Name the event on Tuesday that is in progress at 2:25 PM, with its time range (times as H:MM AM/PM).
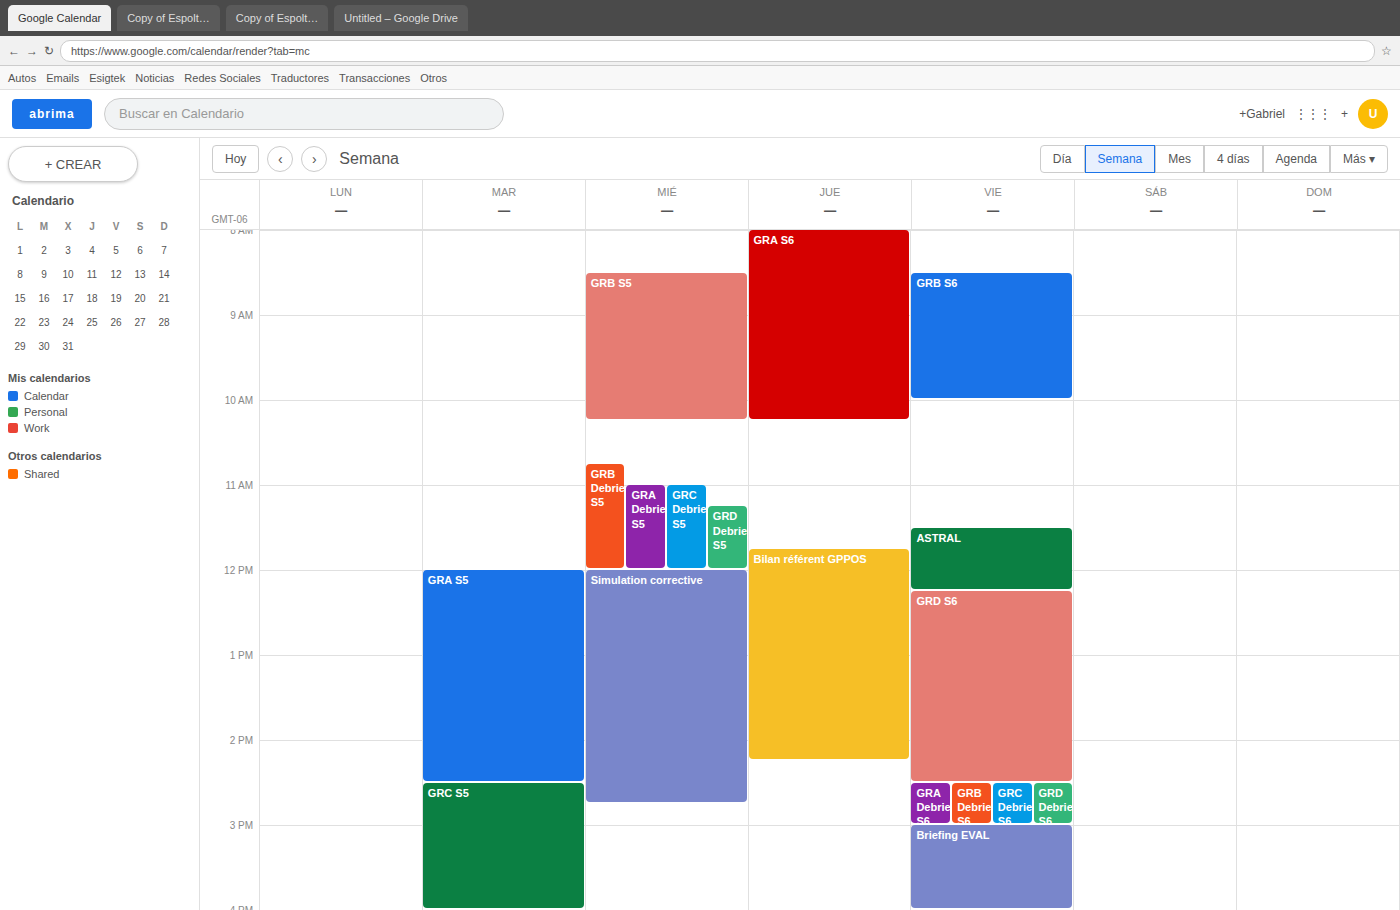
"GRA S5", 12:00 PM to 2:30 PM